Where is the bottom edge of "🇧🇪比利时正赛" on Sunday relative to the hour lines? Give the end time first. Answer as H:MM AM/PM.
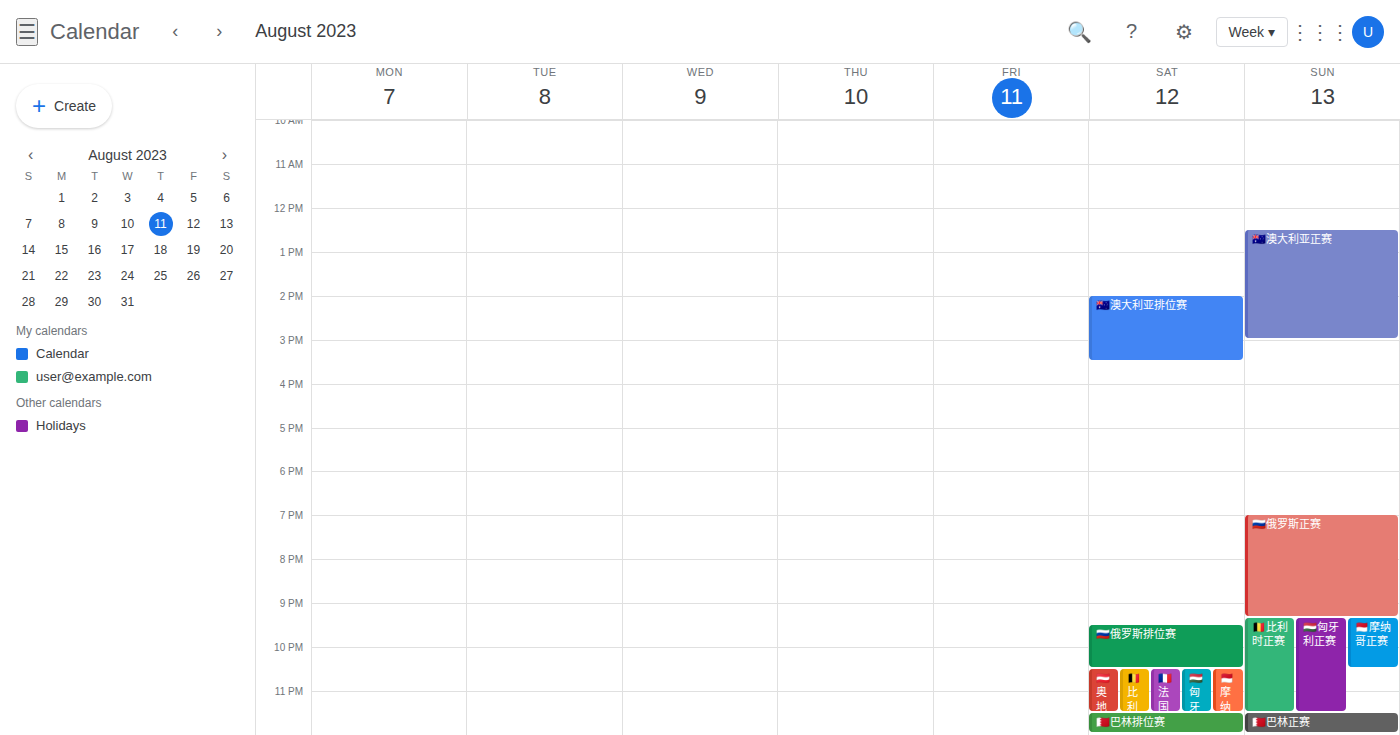
11:30 PM -- halfway between the 11 PM and 12 AM lines.